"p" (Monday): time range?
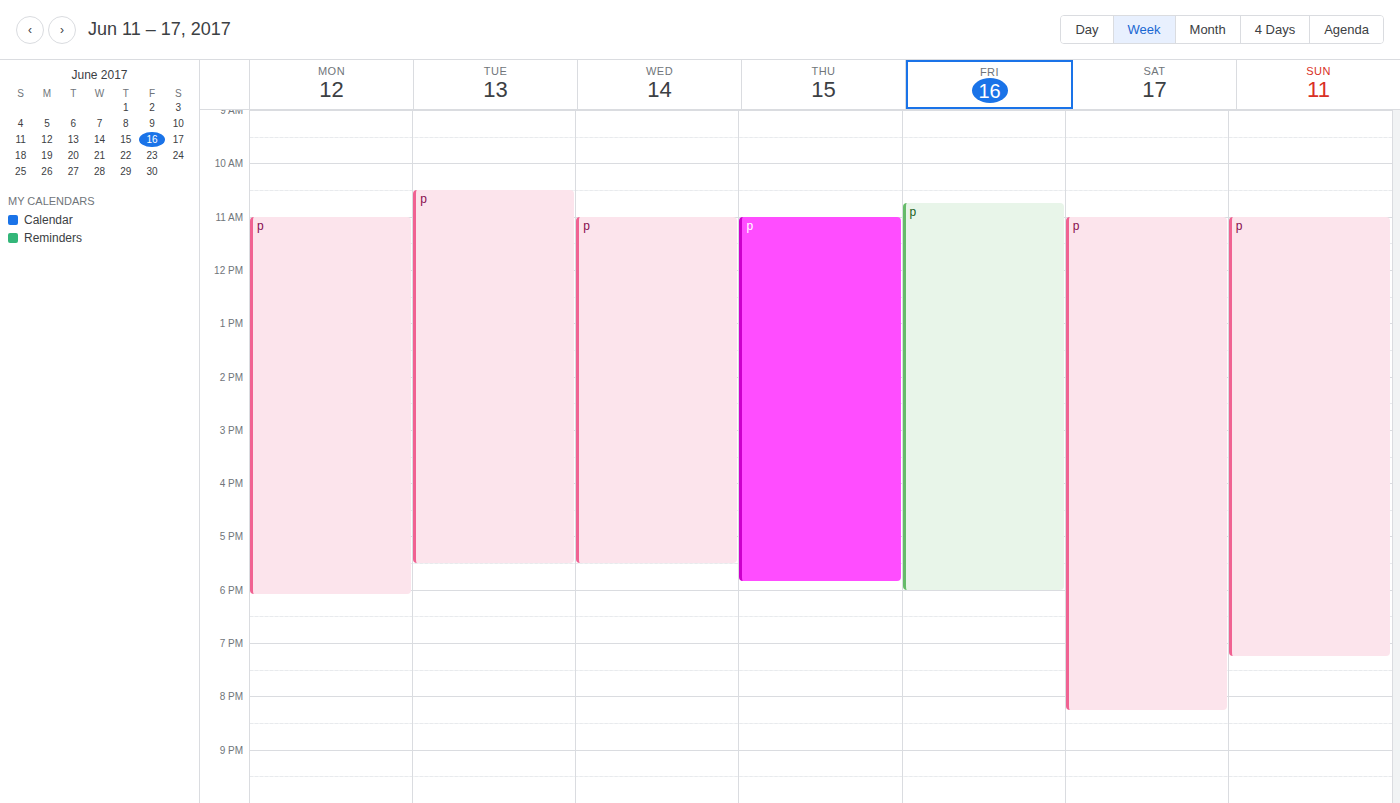
11:00 AM to 6:05 PM